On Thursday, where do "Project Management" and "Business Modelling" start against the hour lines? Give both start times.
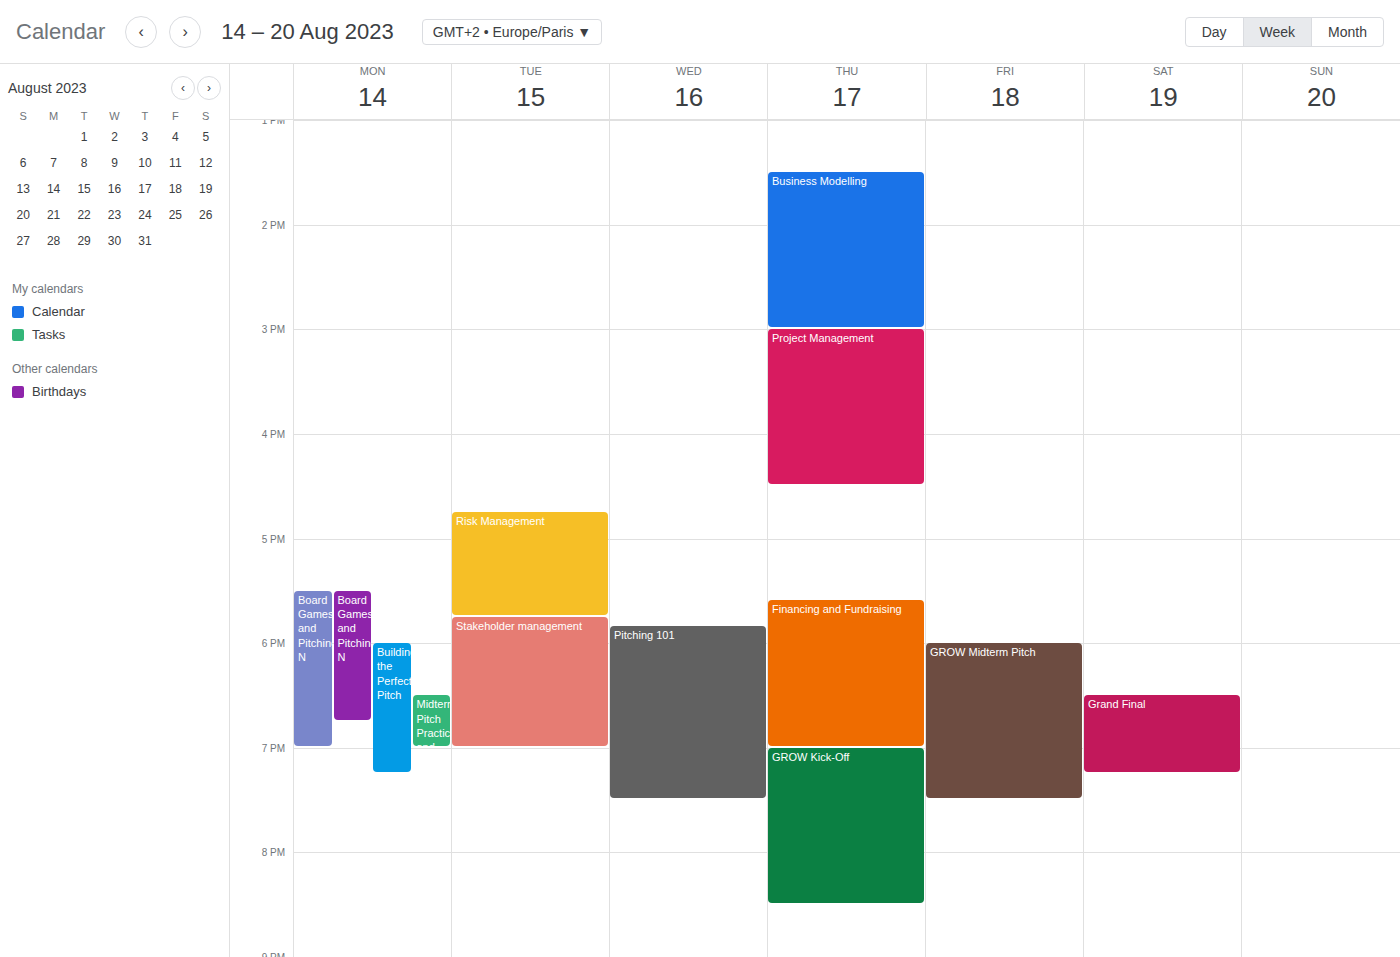
"Project Management": 3:00 PM, exactly on the 3 PM line. "Business Modelling": 1:30 PM, halfway between the 1 PM and 2 PM lines.